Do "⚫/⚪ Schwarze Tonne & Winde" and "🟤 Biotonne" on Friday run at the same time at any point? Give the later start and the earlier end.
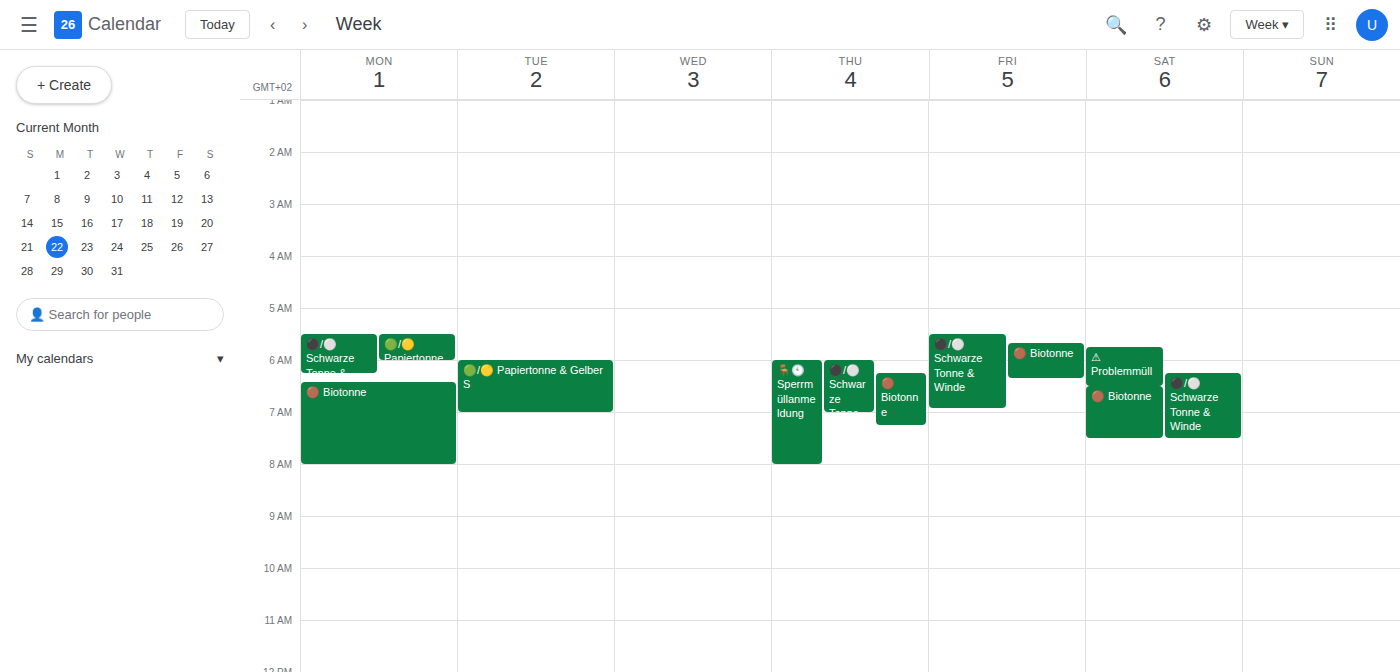
"🟤 Biotonne" runs 5:40 AM to 6:20 AM, inside "⚫/⚪ Schwarze Tonne & Winde" -- they overlap.